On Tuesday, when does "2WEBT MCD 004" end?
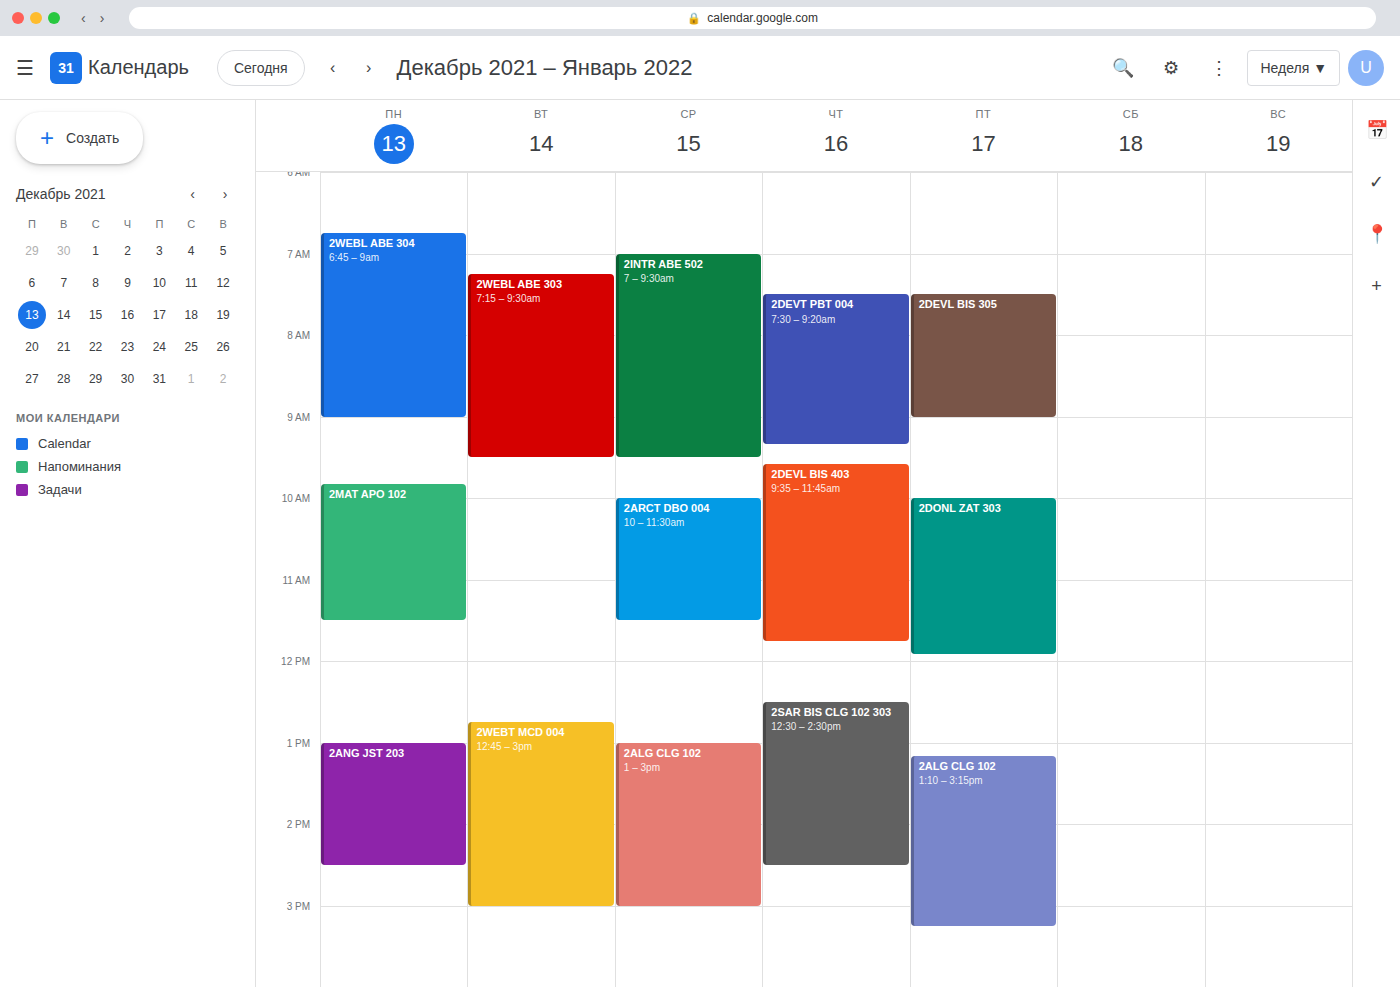
3:00 PM